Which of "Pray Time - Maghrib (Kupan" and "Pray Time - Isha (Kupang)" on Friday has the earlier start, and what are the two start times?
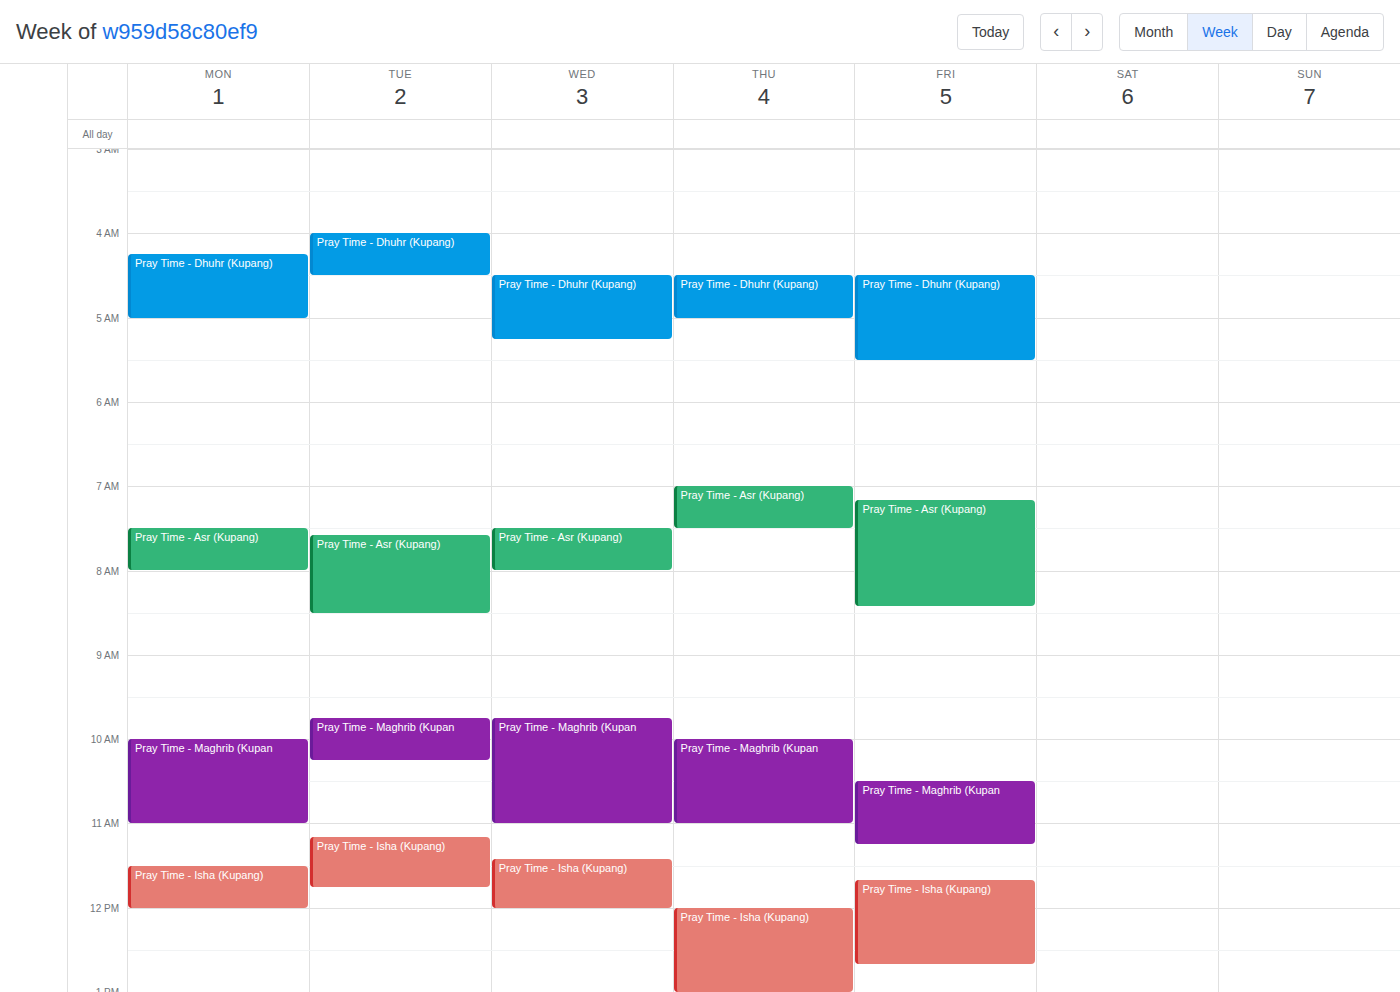
"Pray Time - Maghrib (Kupan" 10:30; "Pray Time - Isha (Kupang)" 11:40.